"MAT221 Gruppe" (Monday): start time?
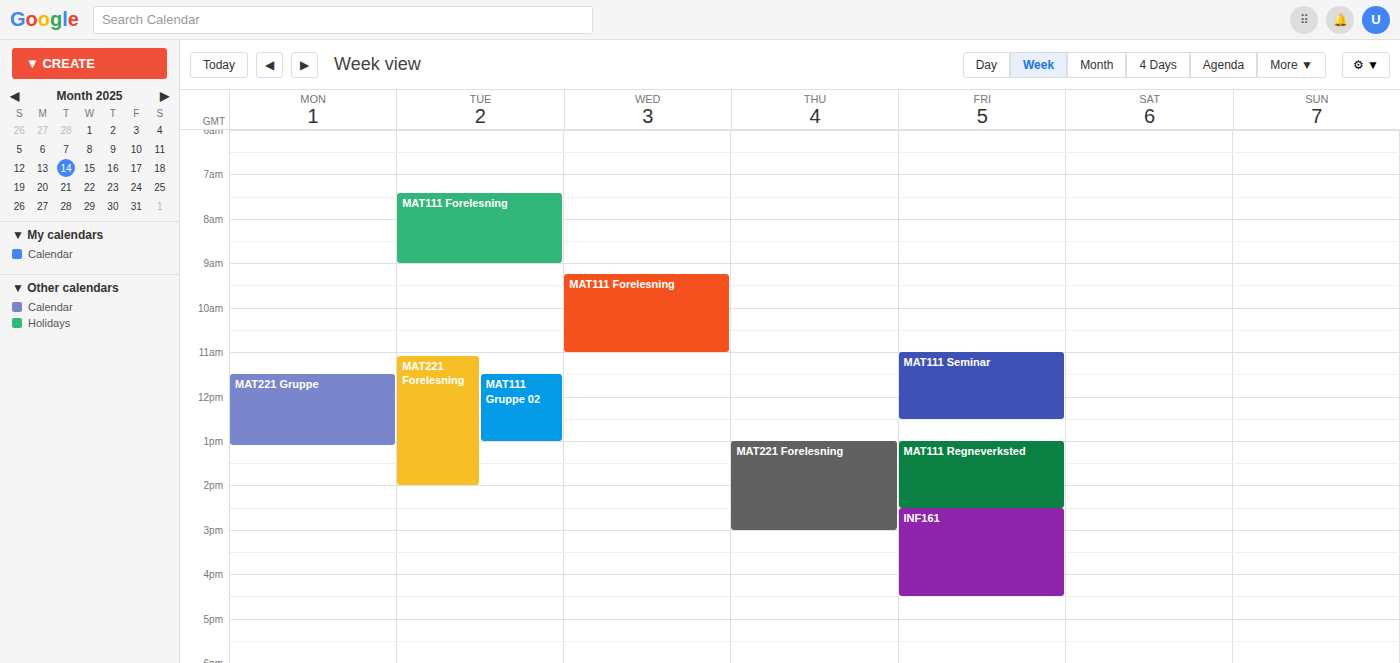
11:30 AM